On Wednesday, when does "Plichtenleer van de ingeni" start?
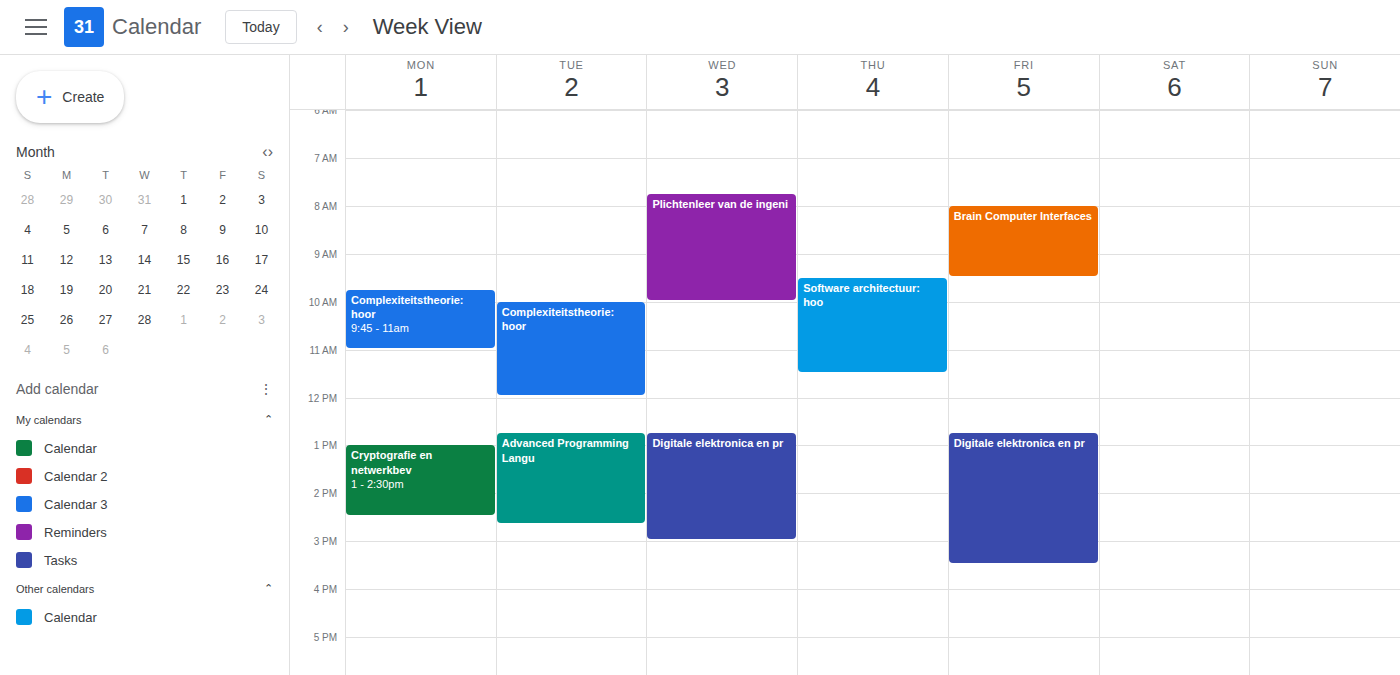
07:45